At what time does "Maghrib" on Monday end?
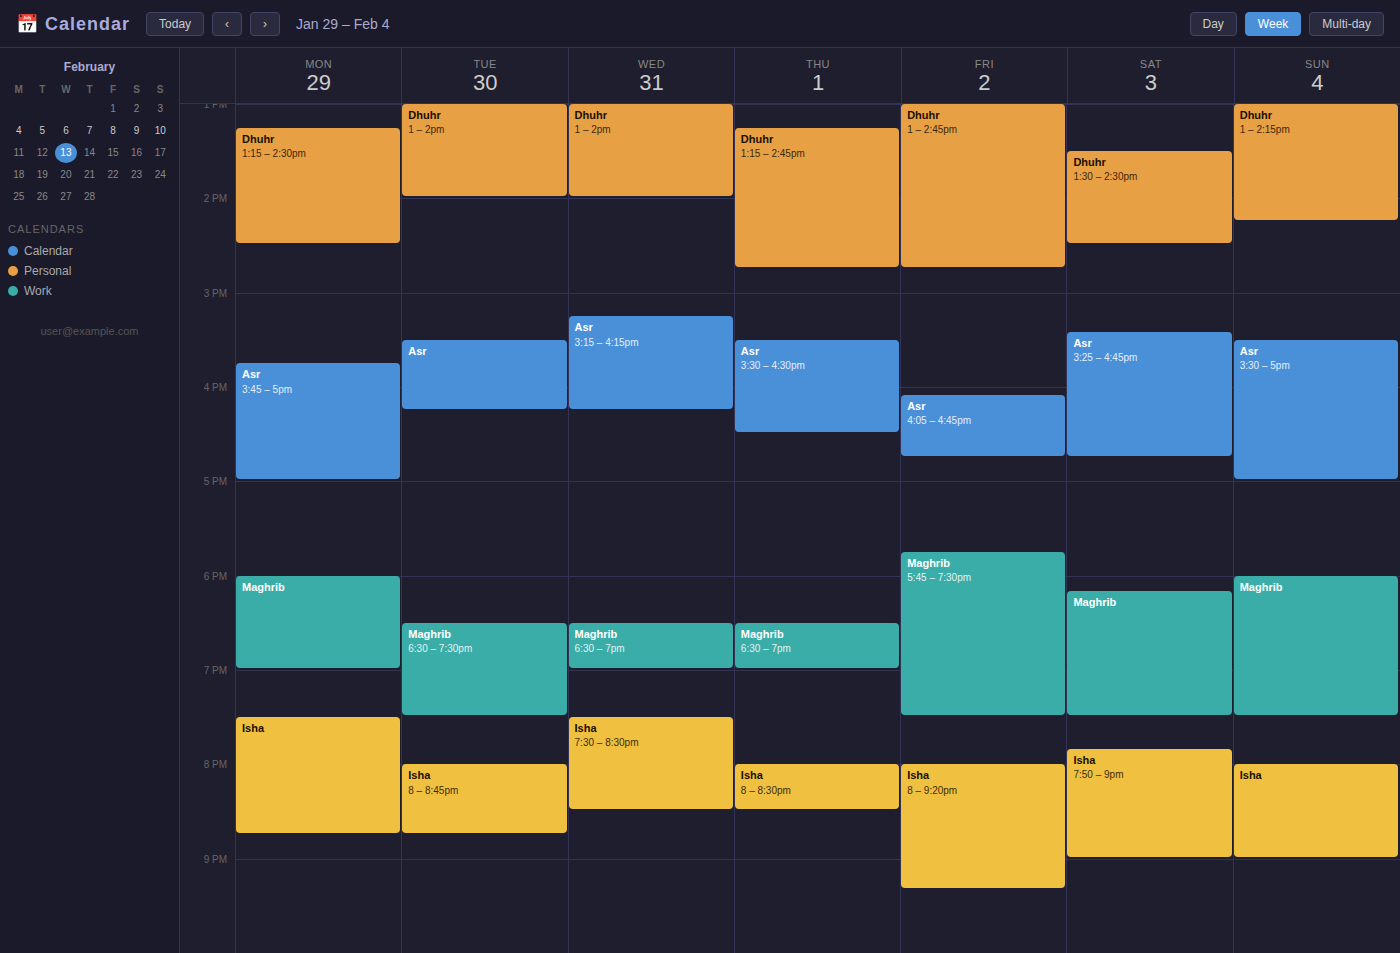
7:00 PM